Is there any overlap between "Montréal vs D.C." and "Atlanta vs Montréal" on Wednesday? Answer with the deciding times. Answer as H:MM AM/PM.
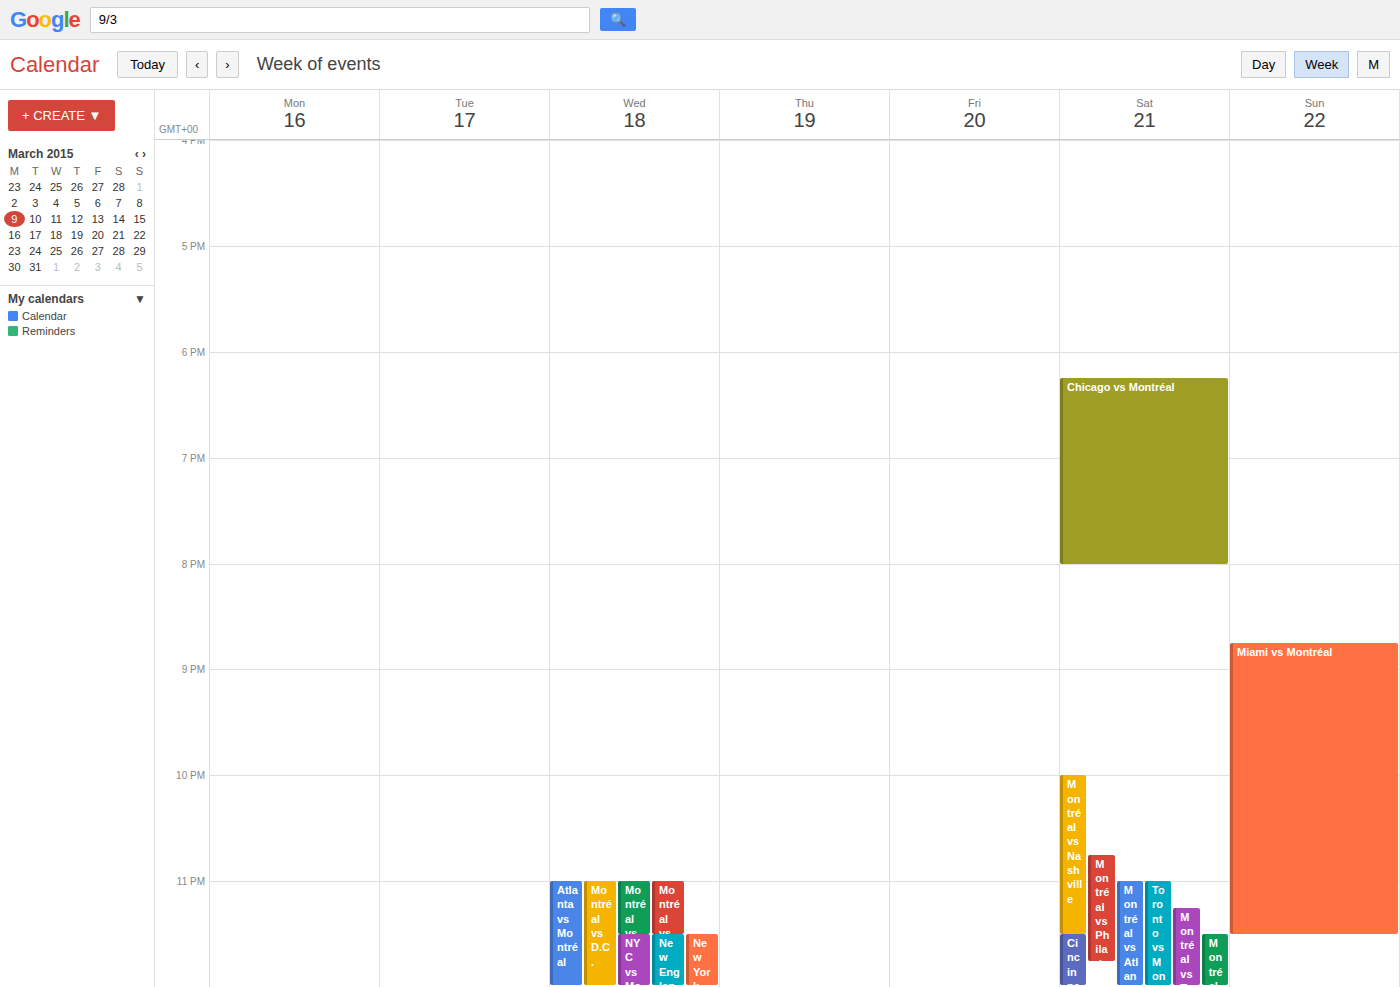
"Atlanta vs Montréal" runs 11:00 PM to 12:00 AM, inside "Montréal vs D.C." -- they overlap.